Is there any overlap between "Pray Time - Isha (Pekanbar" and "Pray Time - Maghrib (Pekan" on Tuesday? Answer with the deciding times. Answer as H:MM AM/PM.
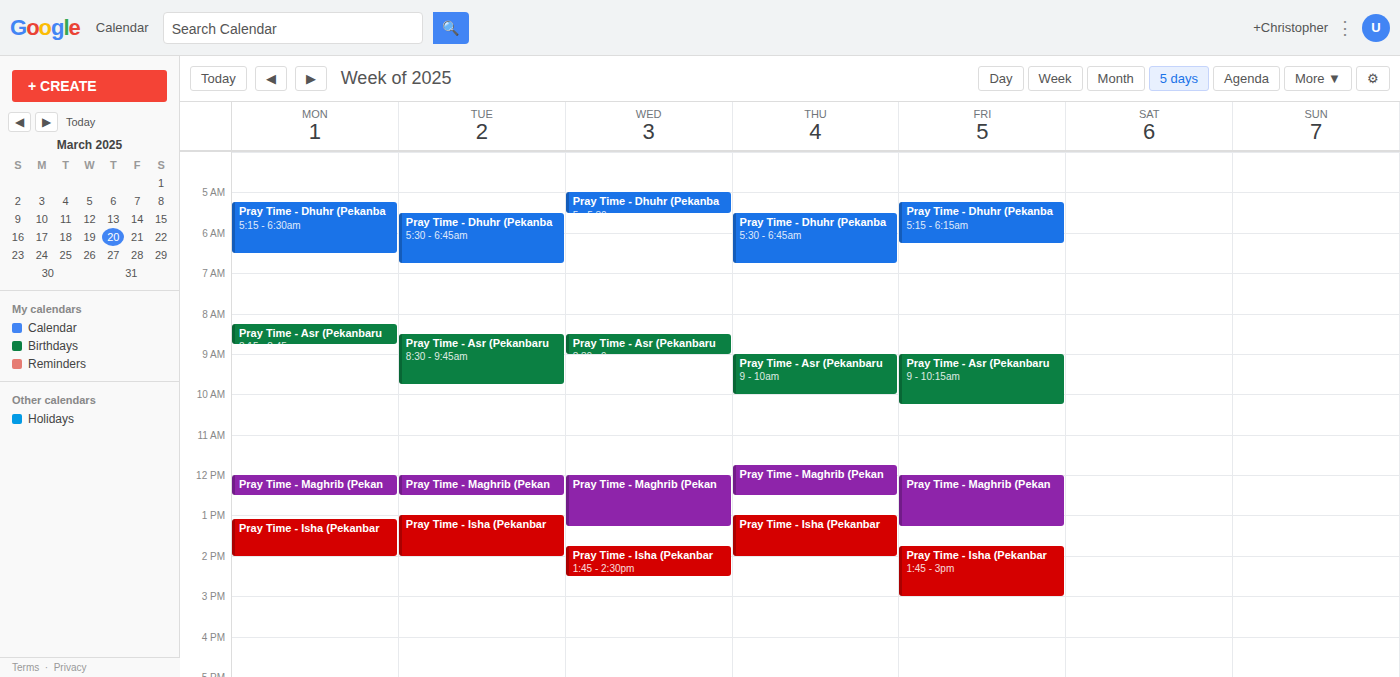
"Pray Time - Maghrib (Pekan" ends at 12:30 PM and "Pray Time - Isha (Pekanbar" starts at 1:00 PM -- no overlap.